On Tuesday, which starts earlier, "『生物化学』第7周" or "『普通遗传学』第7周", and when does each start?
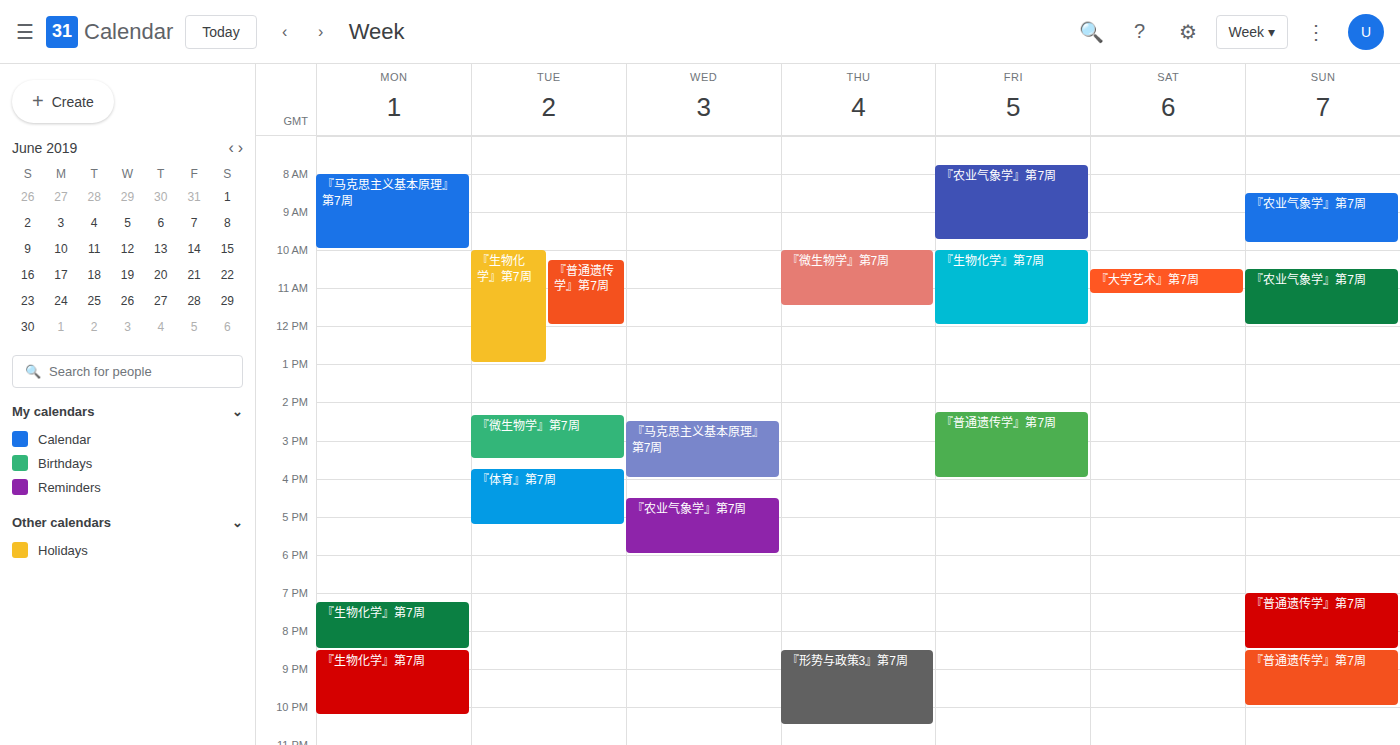
"『生物化学』第7周" 10:00 AM; "『普通遗传学』第7周" 10:15 AM.